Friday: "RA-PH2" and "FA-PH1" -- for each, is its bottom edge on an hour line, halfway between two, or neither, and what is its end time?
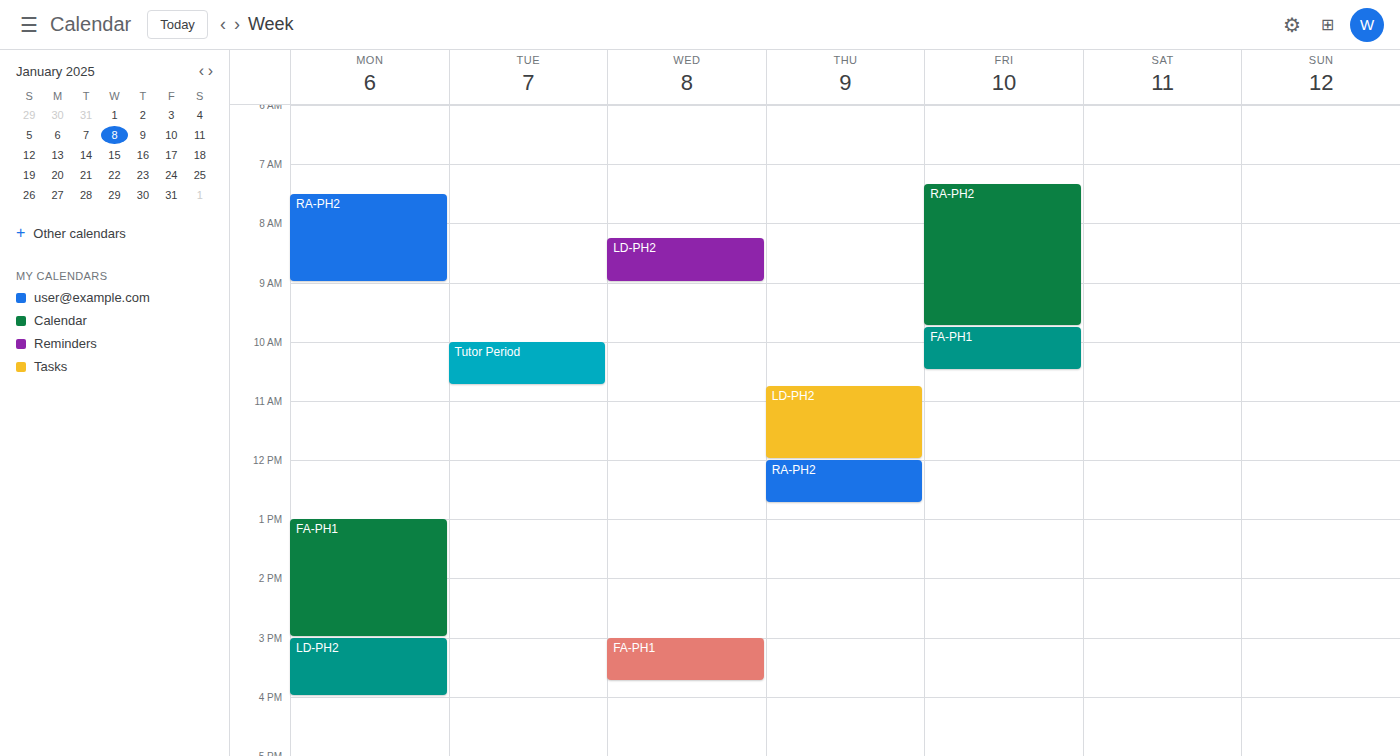
"RA-PH2": 9:45 AM, neither: three quarters of the way from the 9 AM line to the 10 AM line. "FA-PH1": 10:30 AM, halfway between the 10 AM and 11 AM lines.